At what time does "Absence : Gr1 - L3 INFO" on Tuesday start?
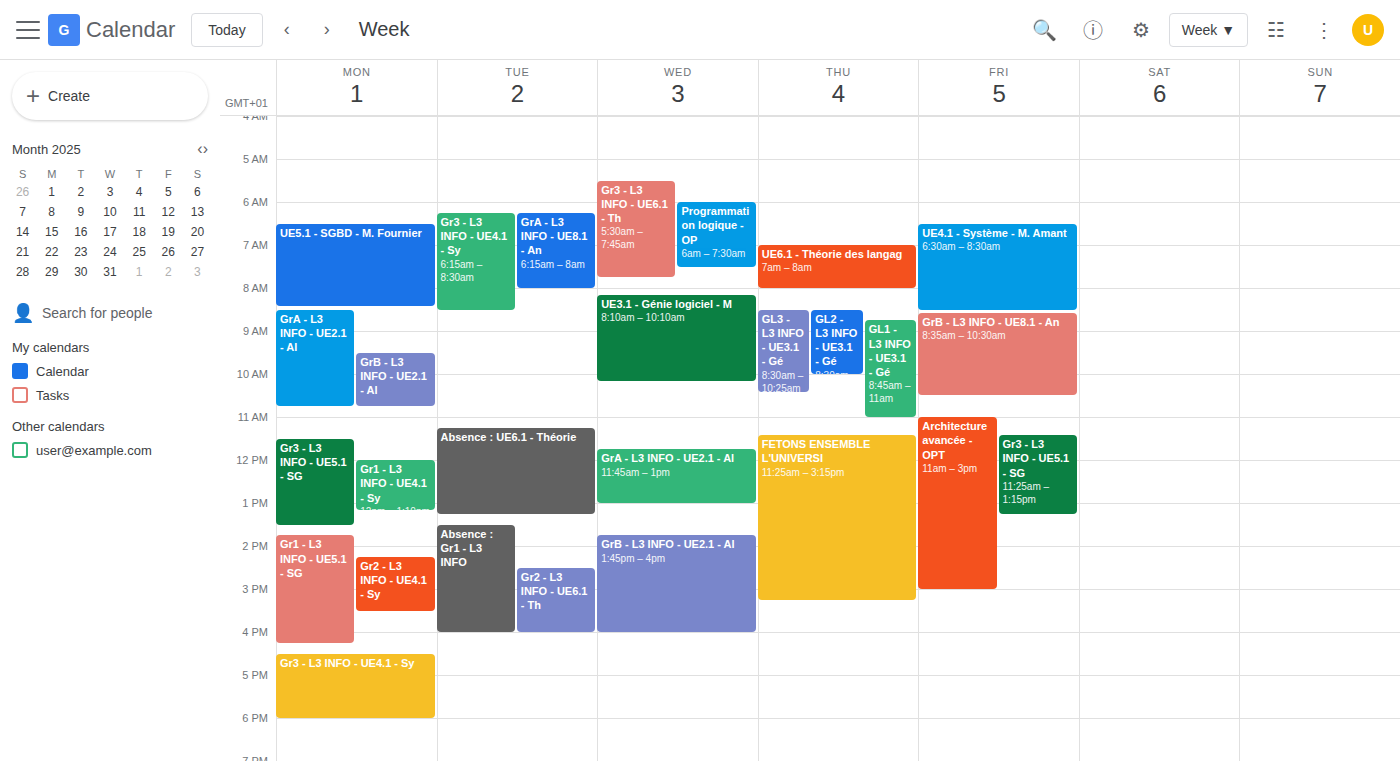
1:30 PM